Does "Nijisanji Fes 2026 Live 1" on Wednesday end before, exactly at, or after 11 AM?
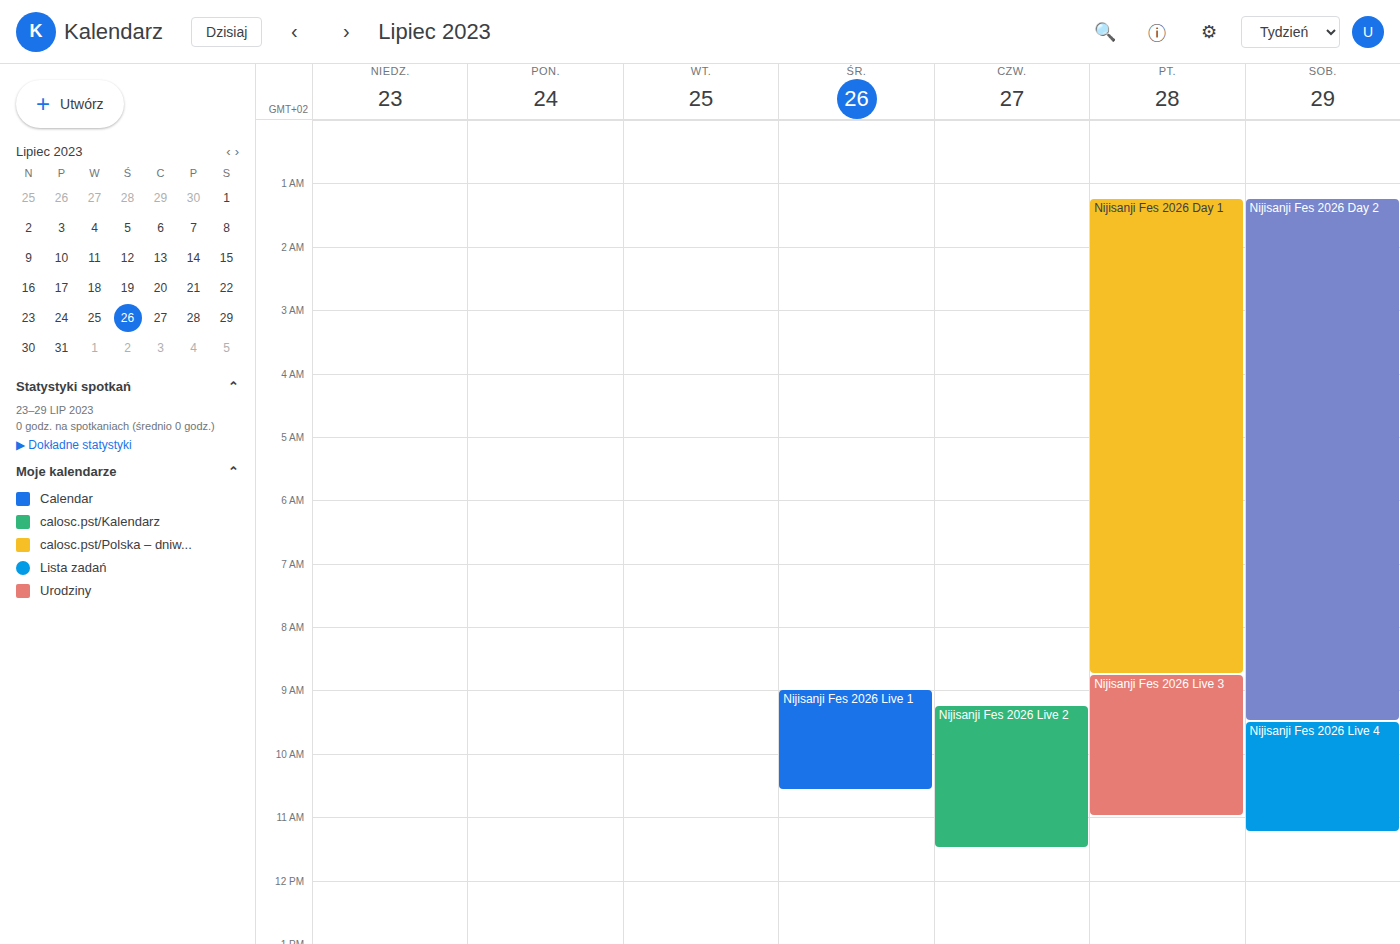
10:35 AM -- before 11 AM, 25 minutes above the 11 AM line.